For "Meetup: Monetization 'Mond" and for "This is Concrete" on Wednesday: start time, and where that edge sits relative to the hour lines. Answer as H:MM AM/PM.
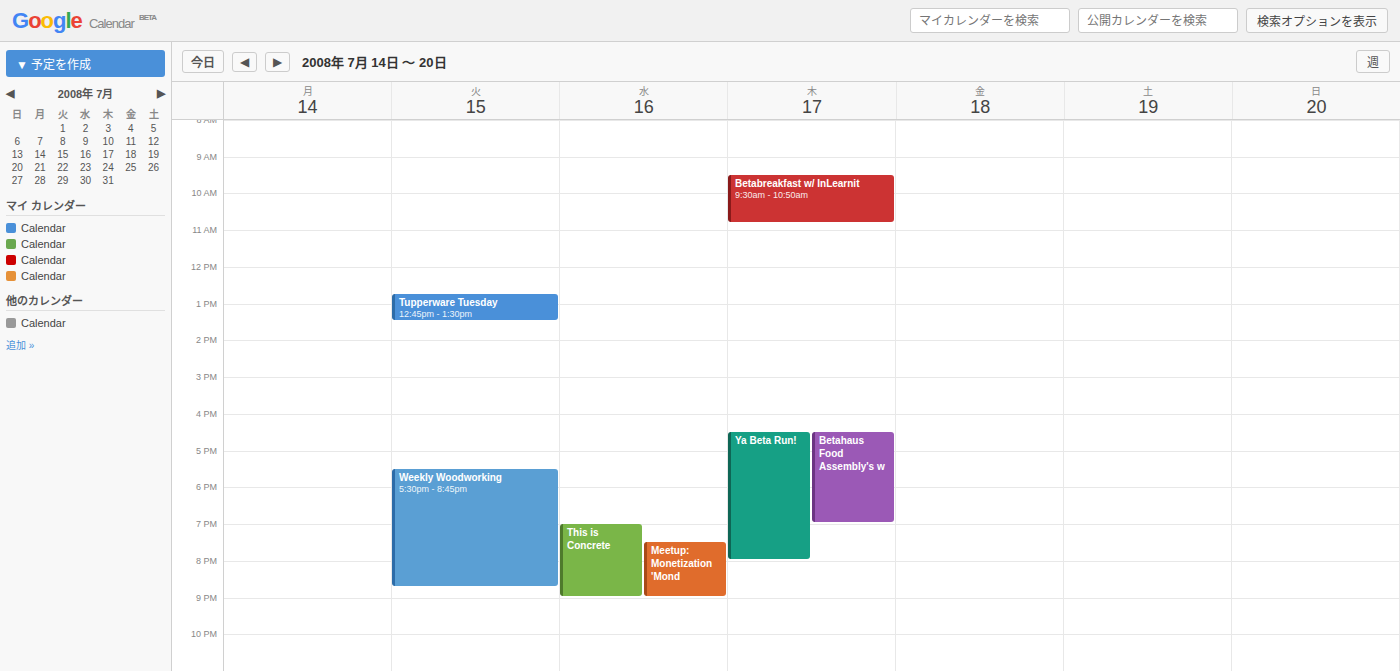
"Meetup: Monetization 'Mond": 7:30 PM, halfway between the 7 PM and 8 PM lines. "This is Concrete": 7:00 PM, exactly on the 7 PM line.